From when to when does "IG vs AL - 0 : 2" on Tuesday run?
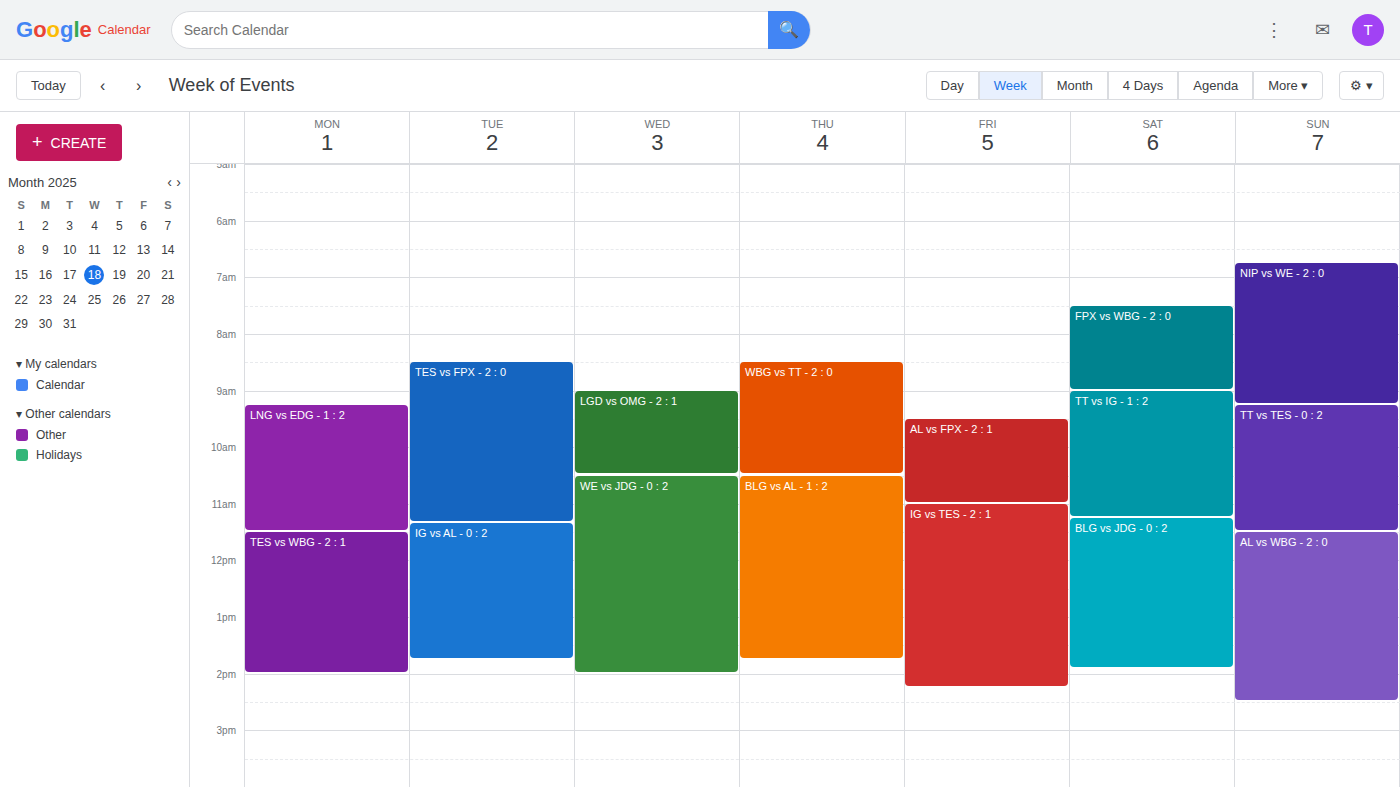
11:20 to 13:45